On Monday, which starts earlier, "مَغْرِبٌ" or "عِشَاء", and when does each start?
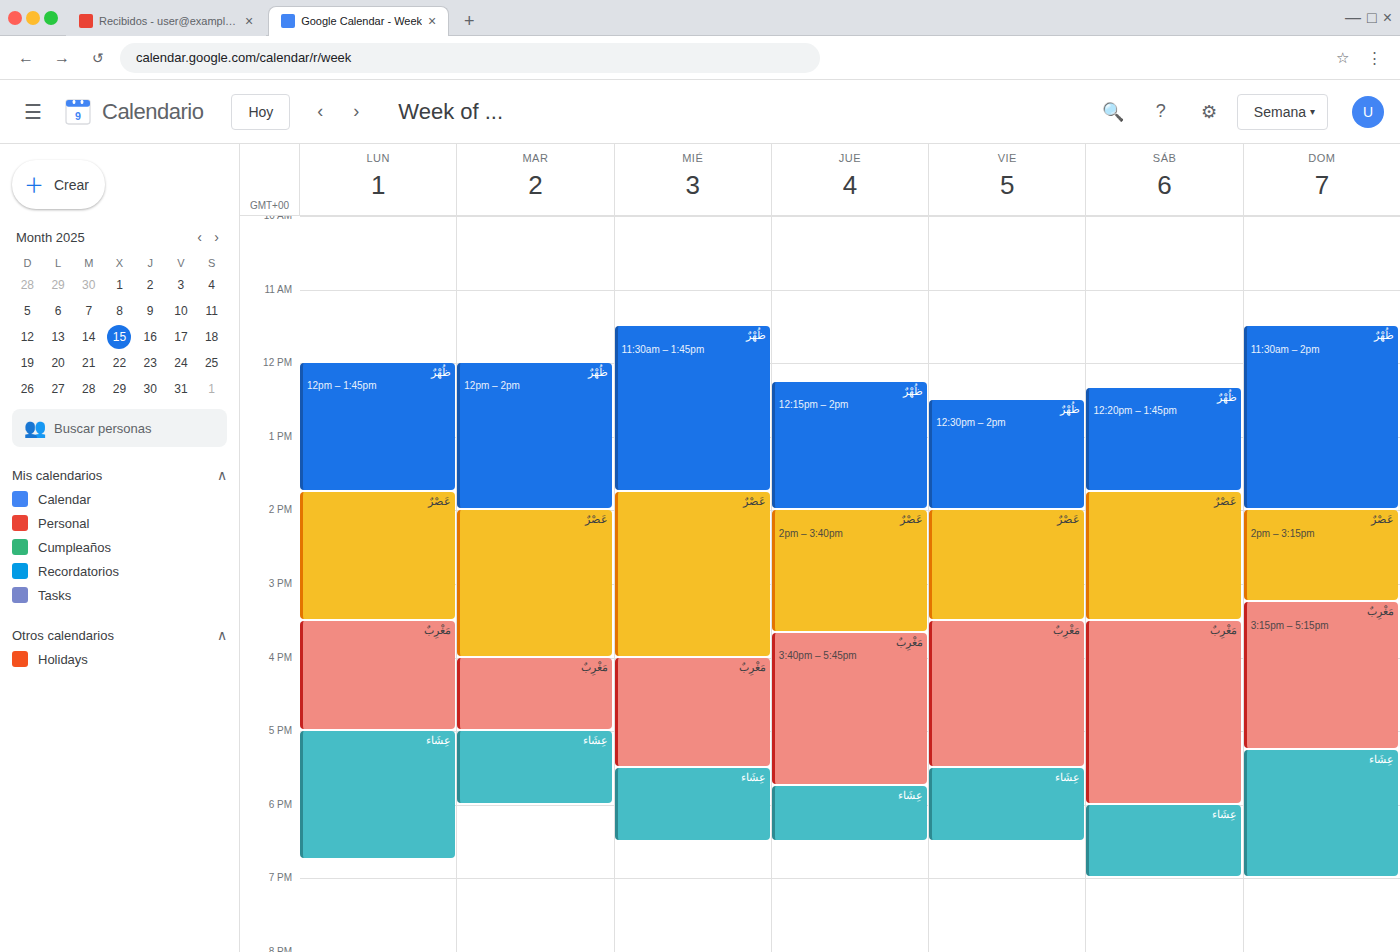
"مَغْرِبٌ" 3:30 PM; "عِشَاء" 5:00 PM.